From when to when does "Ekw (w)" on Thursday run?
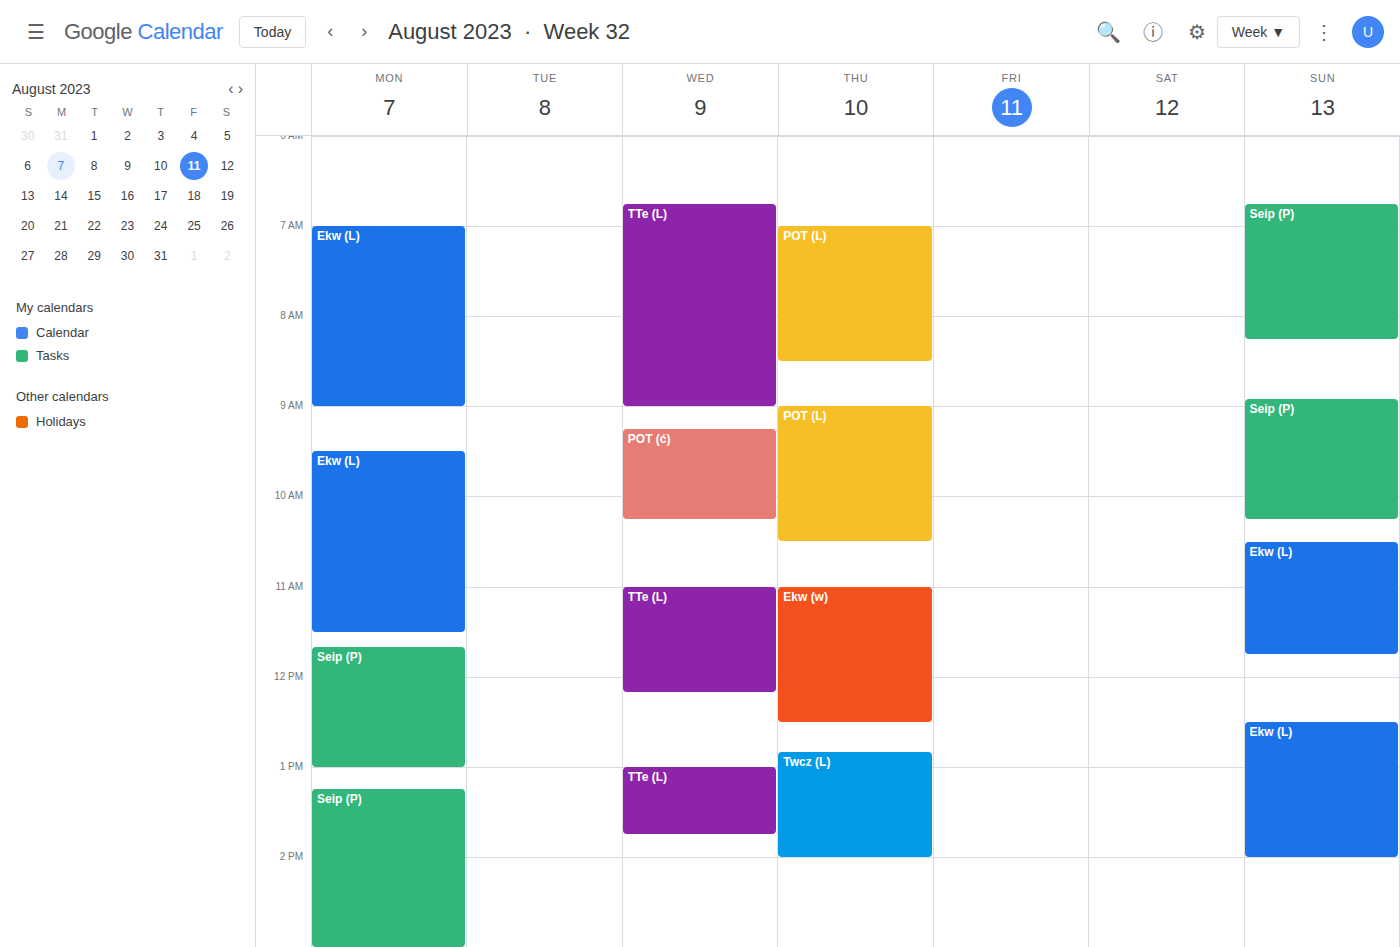
11:00 AM to 12:30 PM